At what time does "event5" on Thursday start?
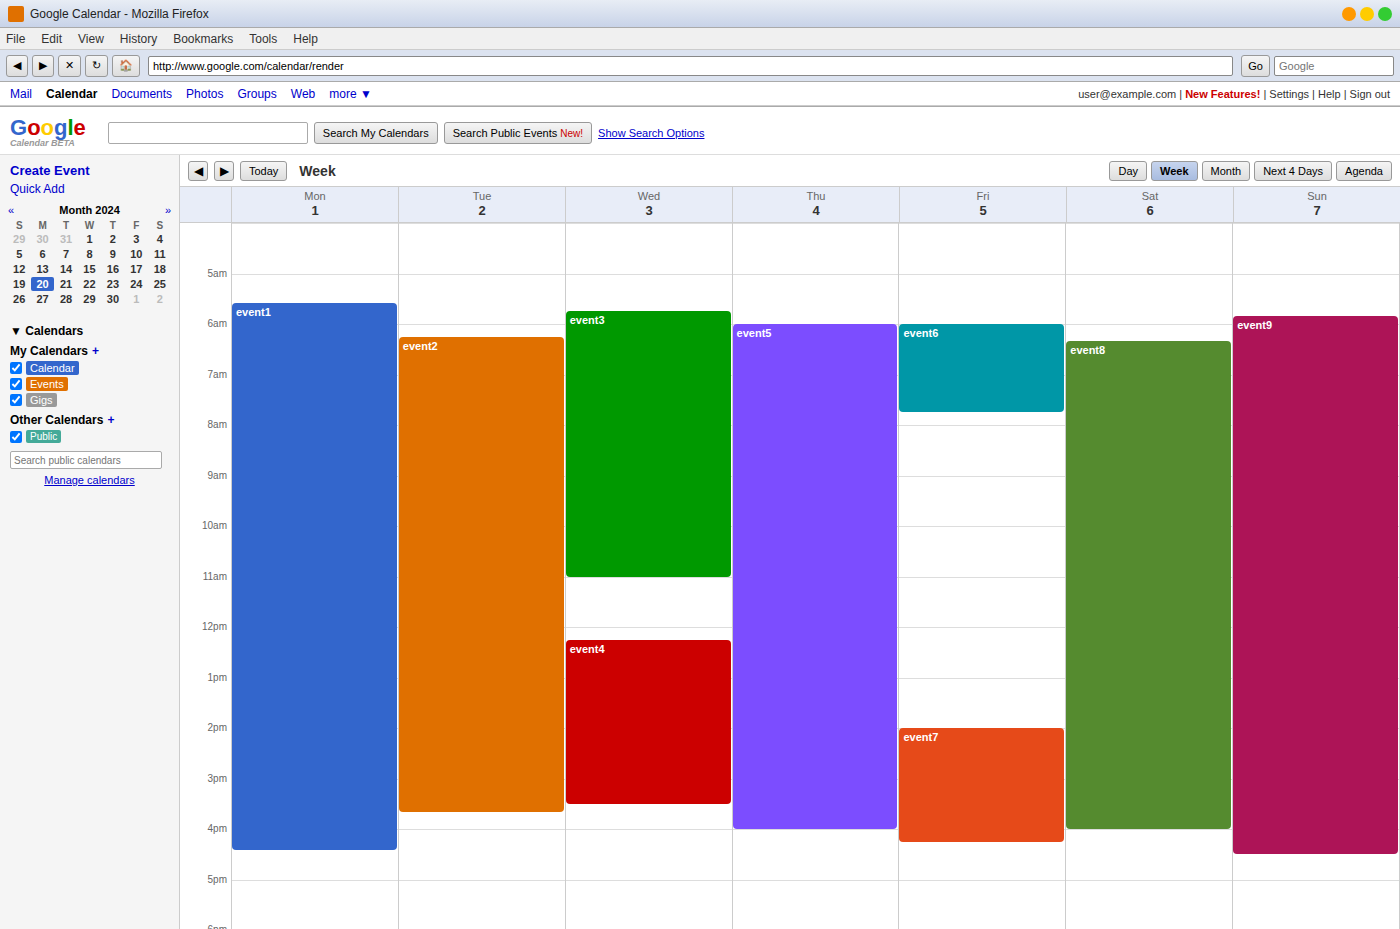
6:00 AM